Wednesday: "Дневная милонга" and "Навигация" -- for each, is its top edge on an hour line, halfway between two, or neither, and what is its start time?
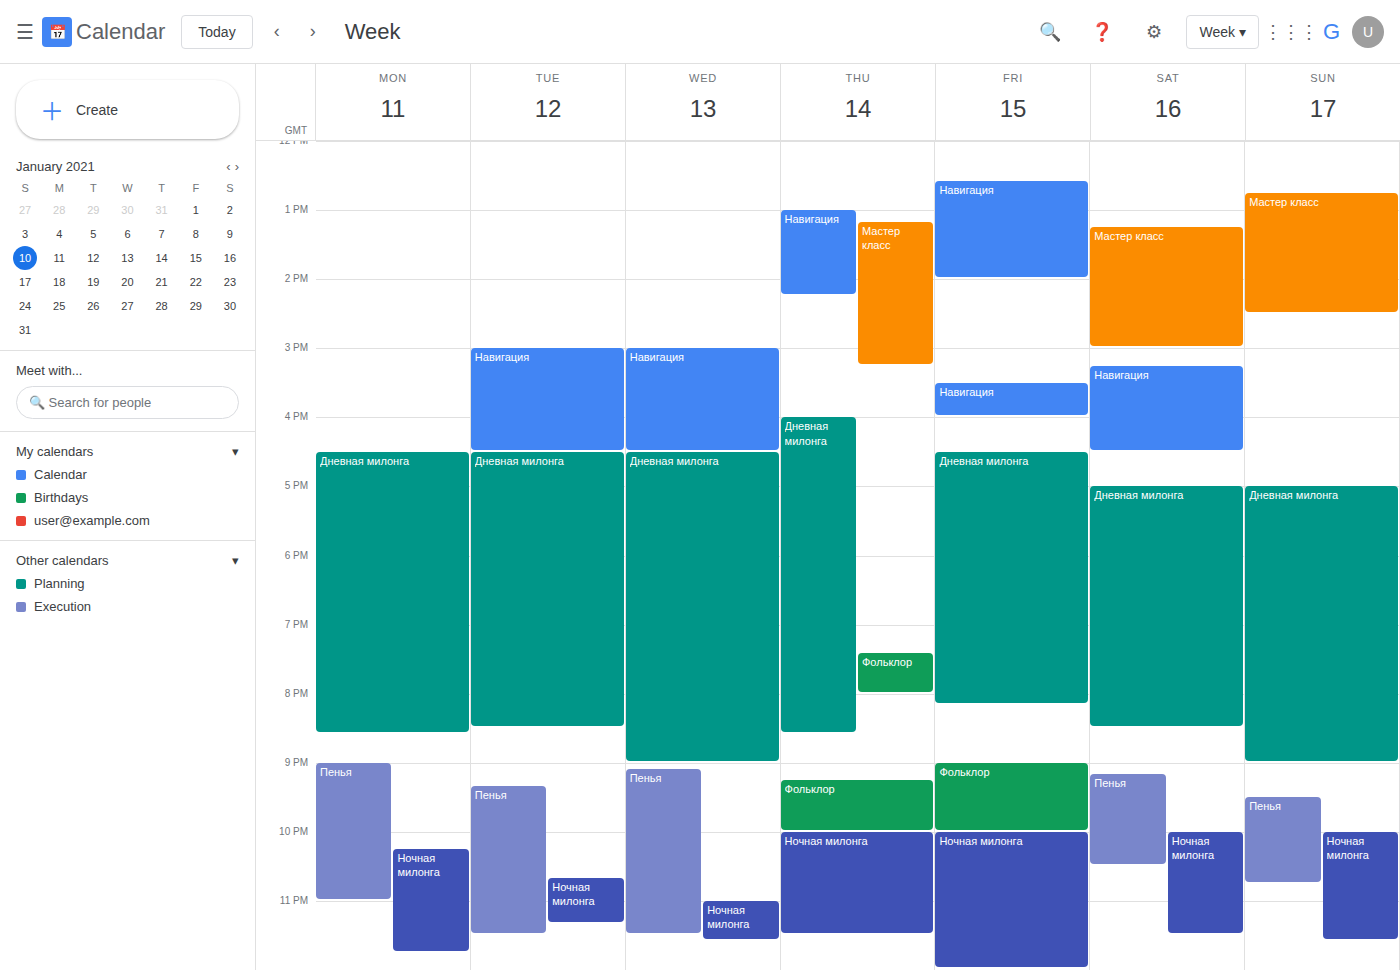
"Дневная милонга": 4:30 PM, halfway between the 4 PM and 5 PM lines. "Навигация": 3:00 PM, exactly on the 3 PM line.